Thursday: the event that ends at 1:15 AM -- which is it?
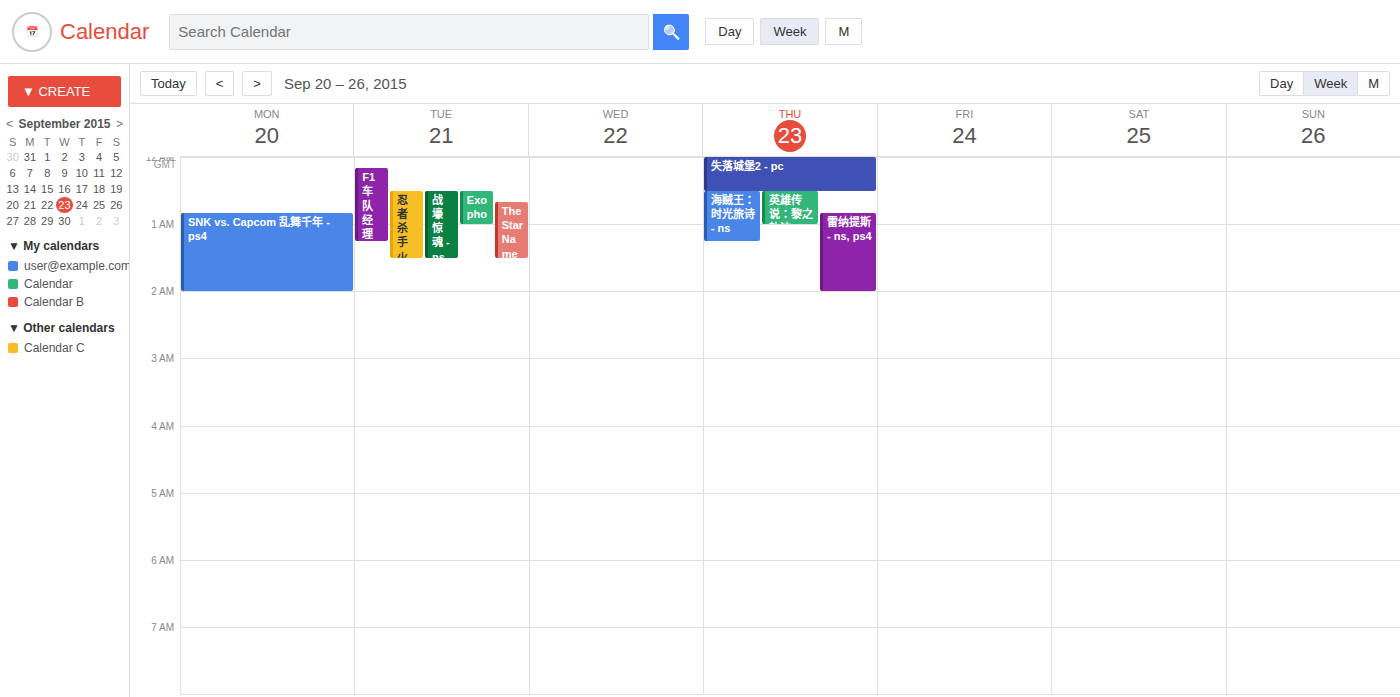
"海贼王：时光旅诗 - ns"